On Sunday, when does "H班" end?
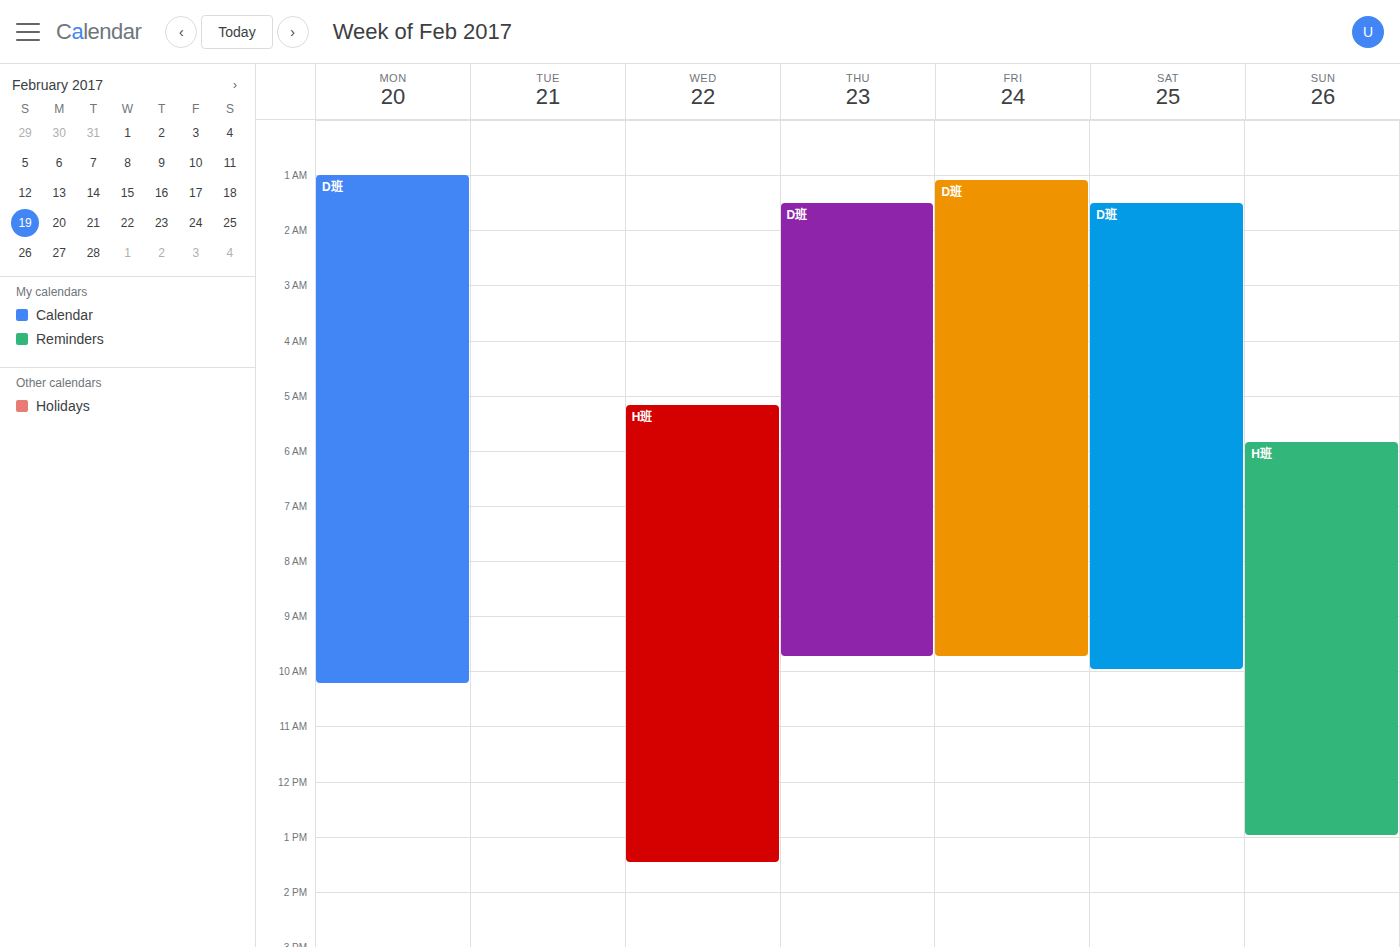
1:00 PM